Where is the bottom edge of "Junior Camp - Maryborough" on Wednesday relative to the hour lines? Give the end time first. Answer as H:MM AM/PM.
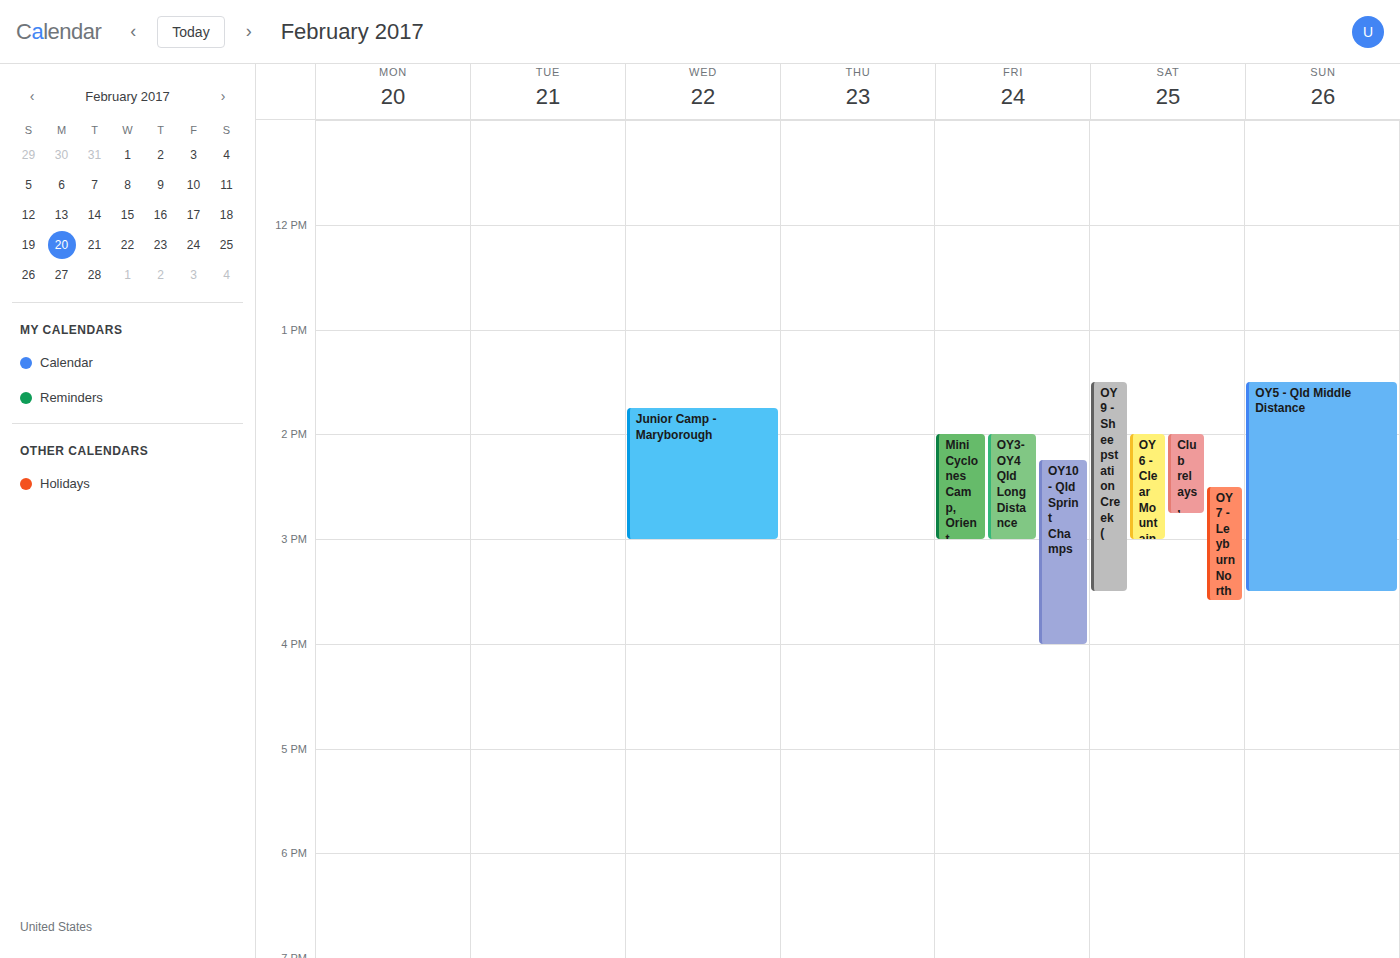
3:00 PM -- exactly on the 3 PM line.